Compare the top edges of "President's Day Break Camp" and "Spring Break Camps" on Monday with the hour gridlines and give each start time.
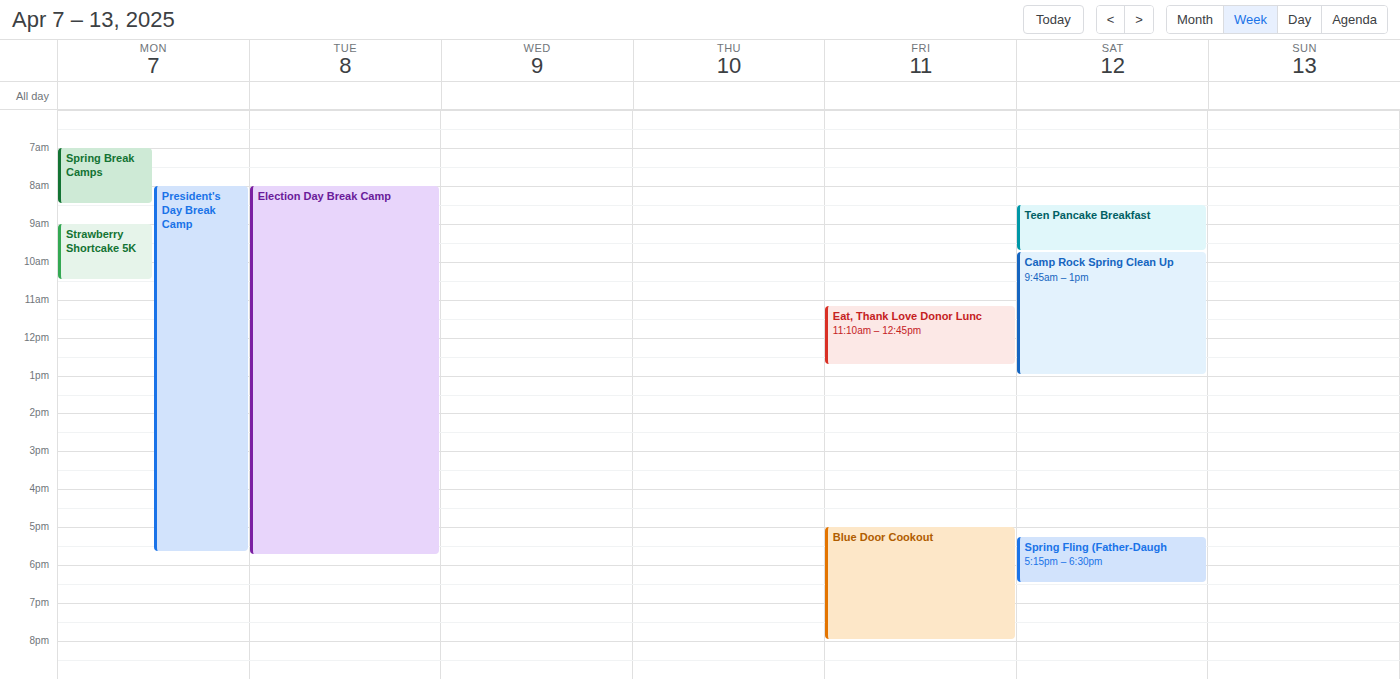
"President's Day Break Camp": 8:00 AM, exactly on the 8 AM line. "Spring Break Camps": 7:00 AM, exactly on the 7 AM line.